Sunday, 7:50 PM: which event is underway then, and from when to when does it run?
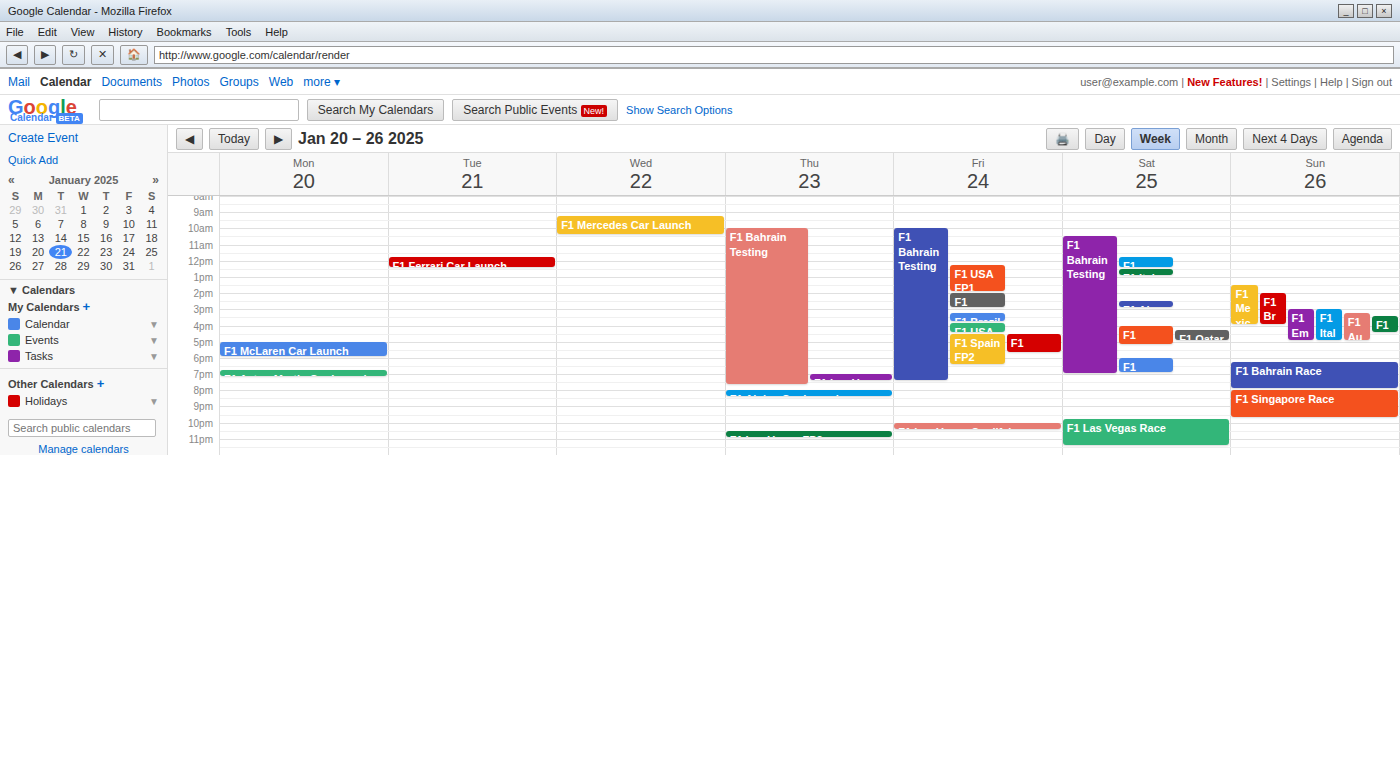
"F1 Bahrain Race", 6:15 PM to 8:00 PM